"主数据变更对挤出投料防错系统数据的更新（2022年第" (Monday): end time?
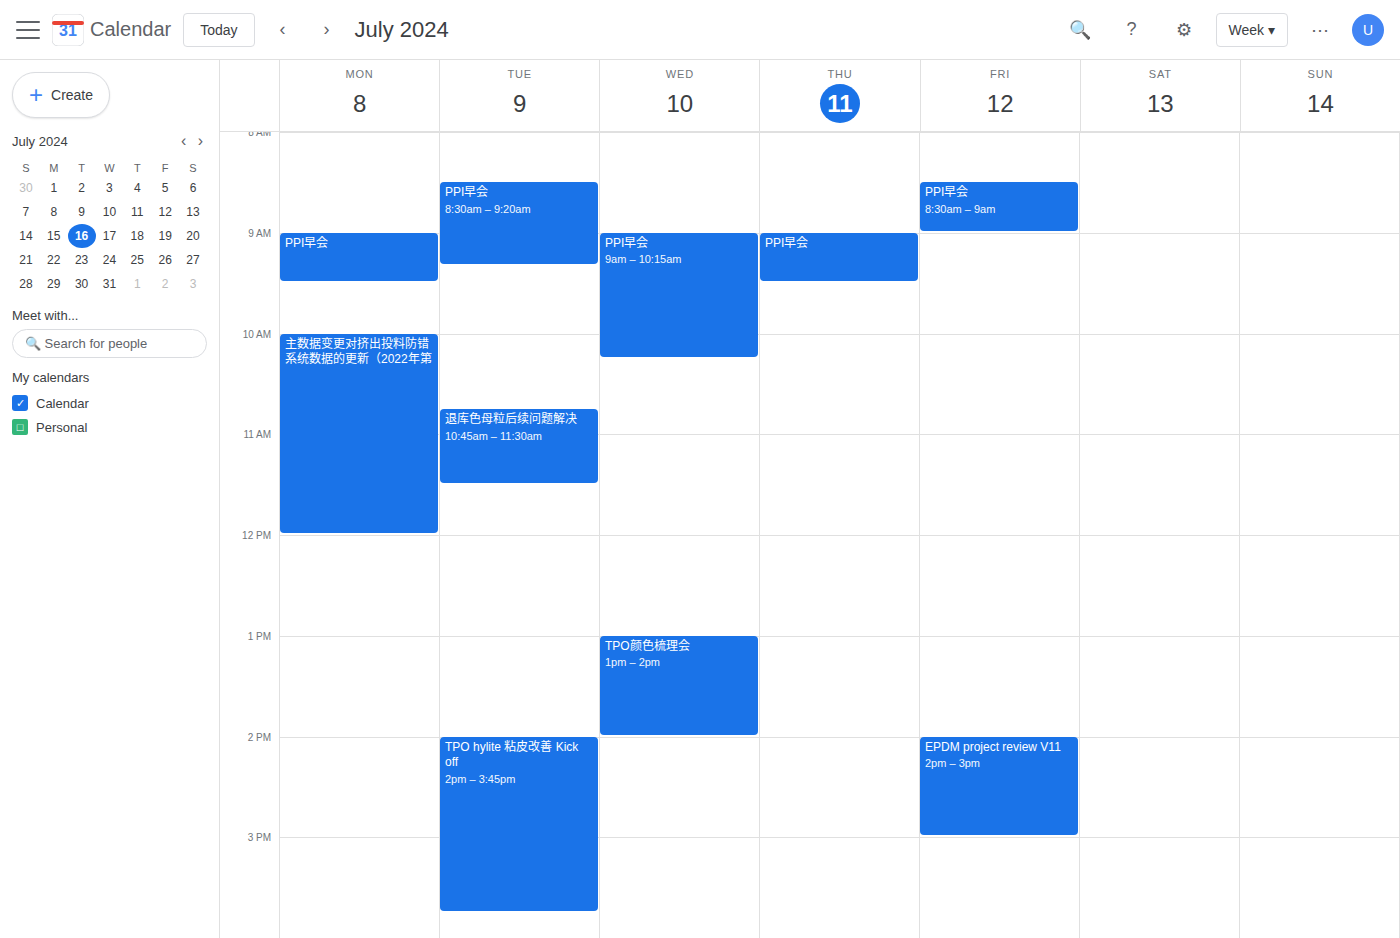
12:00 PM